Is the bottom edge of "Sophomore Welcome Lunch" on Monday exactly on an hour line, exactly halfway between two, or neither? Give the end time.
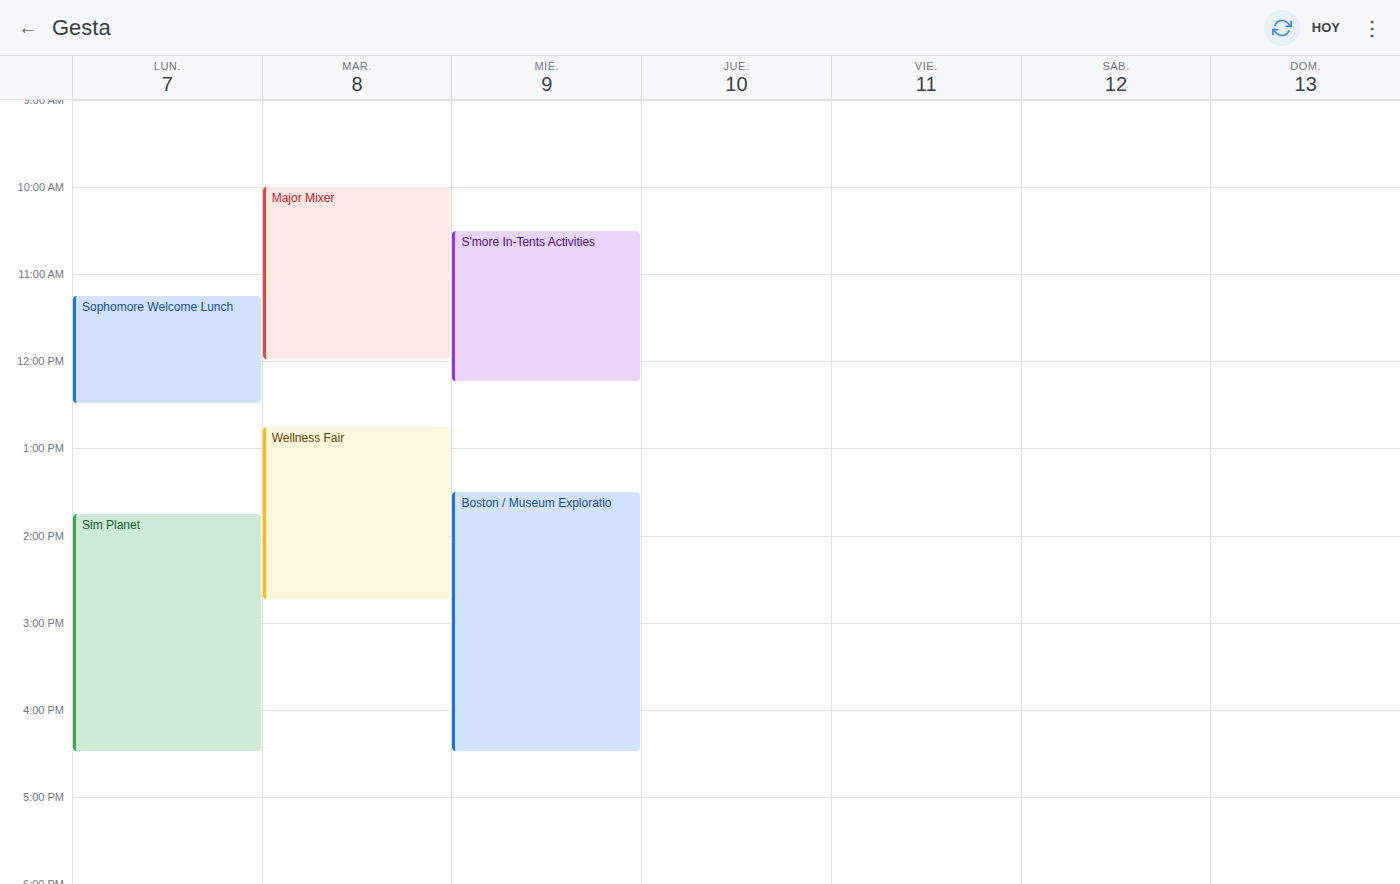
12:30 PM -- halfway between the 12 PM and 1 PM lines.